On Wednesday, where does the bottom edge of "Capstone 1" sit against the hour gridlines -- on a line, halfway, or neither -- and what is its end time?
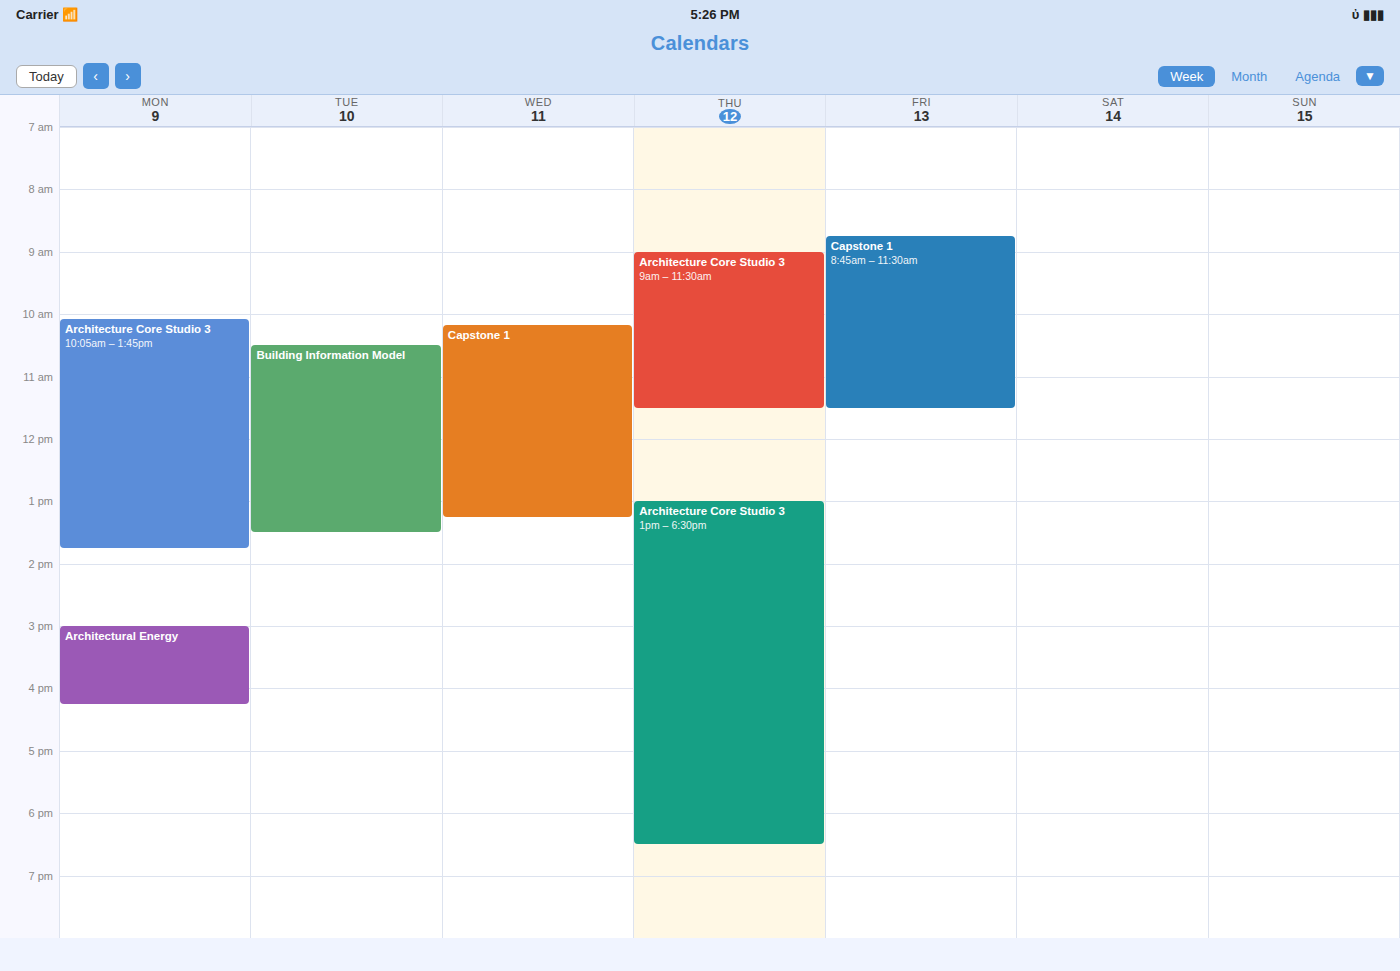
1:15 PM -- neither: a quarter of the way from the 1 PM line to the 2 PM line.